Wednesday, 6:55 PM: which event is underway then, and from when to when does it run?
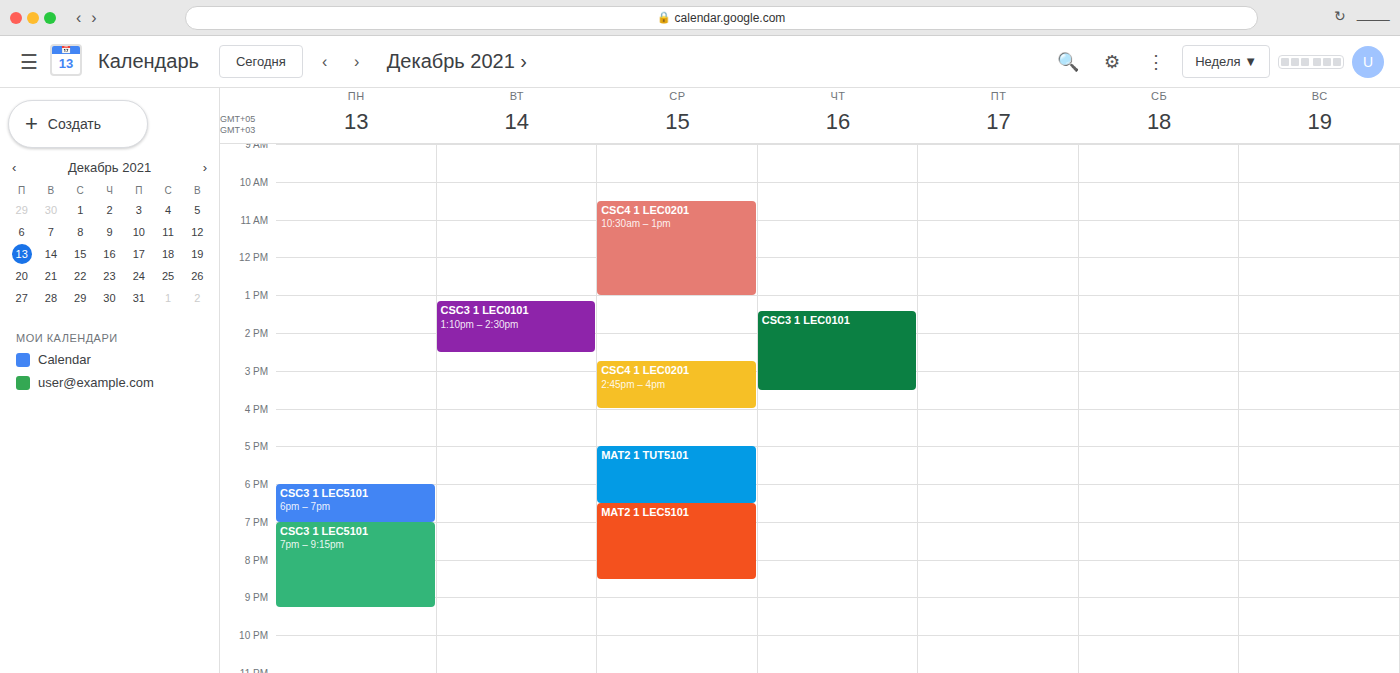
"MAT2 1 LEC5101", 6:30 PM to 8:30 PM